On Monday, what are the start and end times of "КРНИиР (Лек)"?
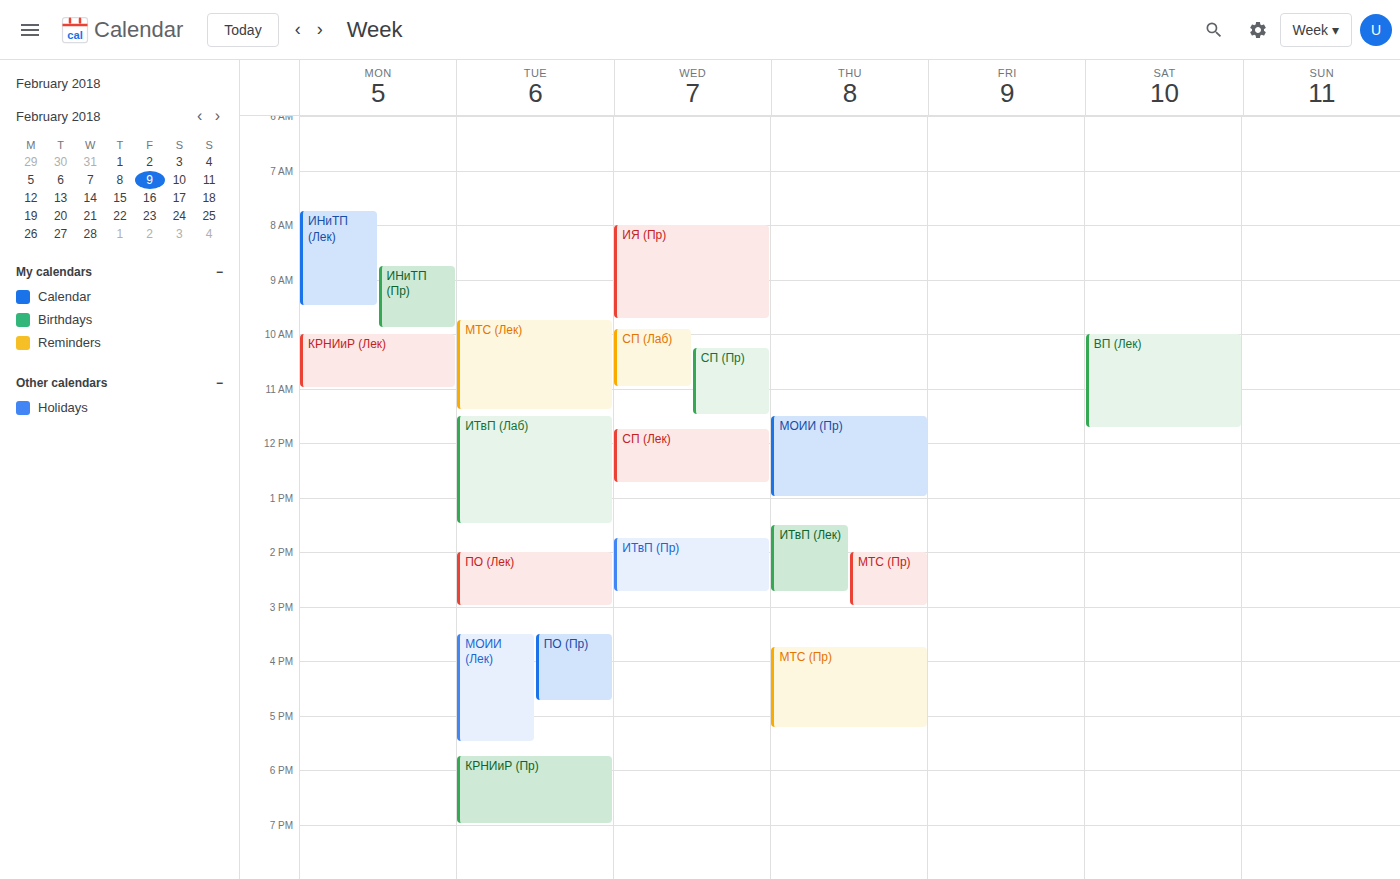
10:00 AM to 11:00 AM